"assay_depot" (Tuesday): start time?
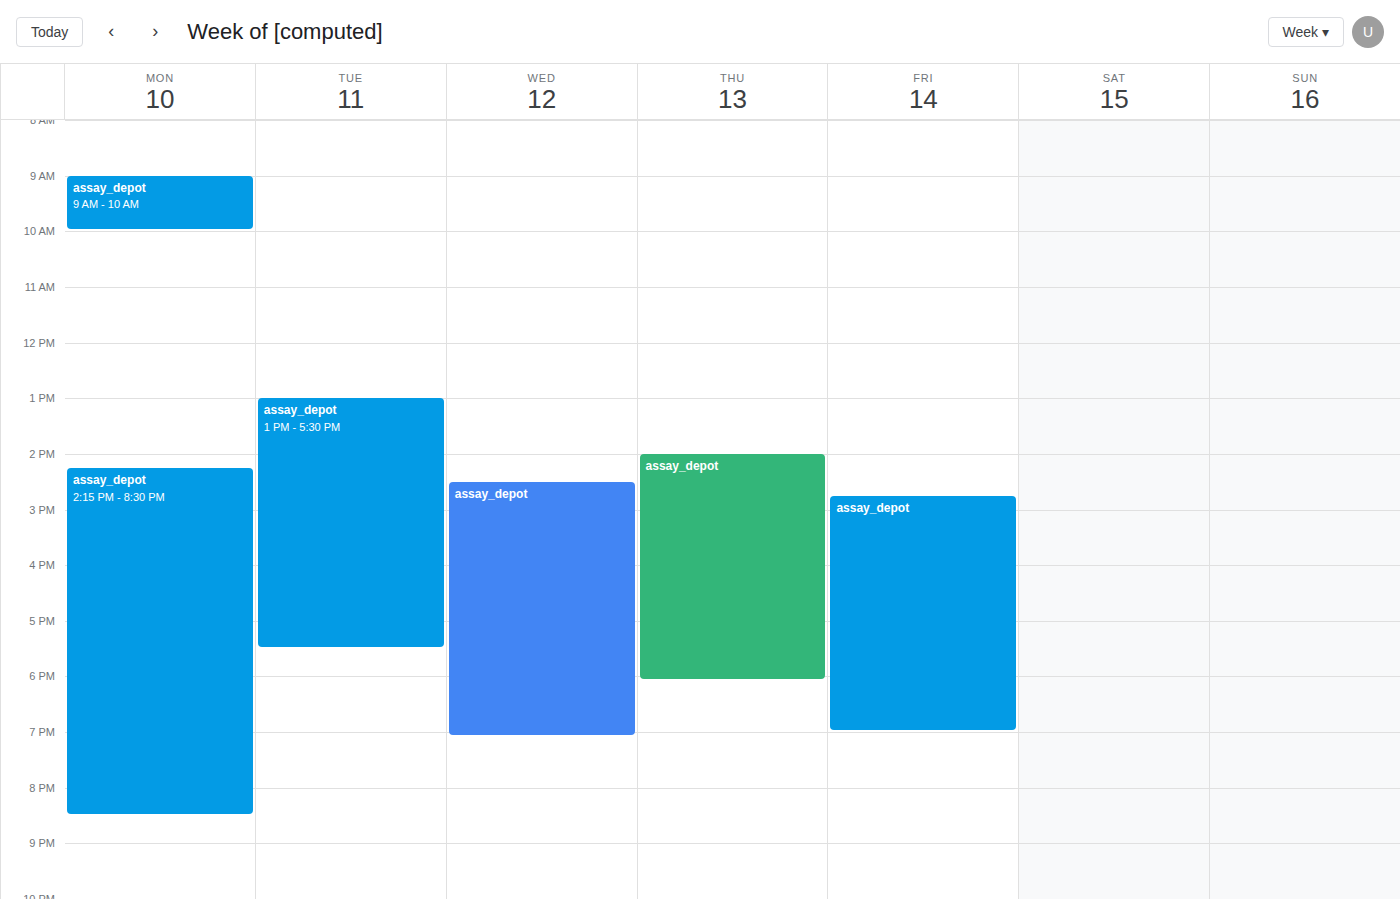
1:00 PM